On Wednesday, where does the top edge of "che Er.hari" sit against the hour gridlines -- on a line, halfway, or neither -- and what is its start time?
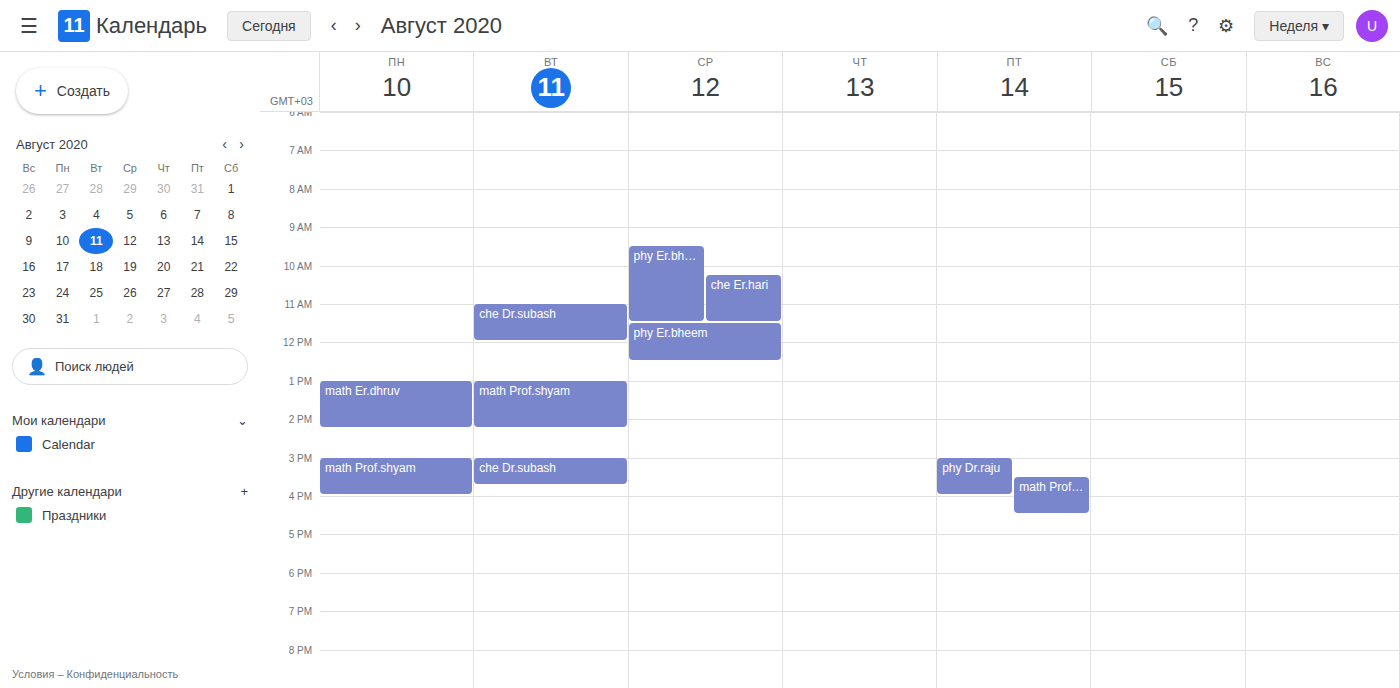
10:15 AM -- neither: a quarter of the way from the 10 AM line to the 11 AM line.